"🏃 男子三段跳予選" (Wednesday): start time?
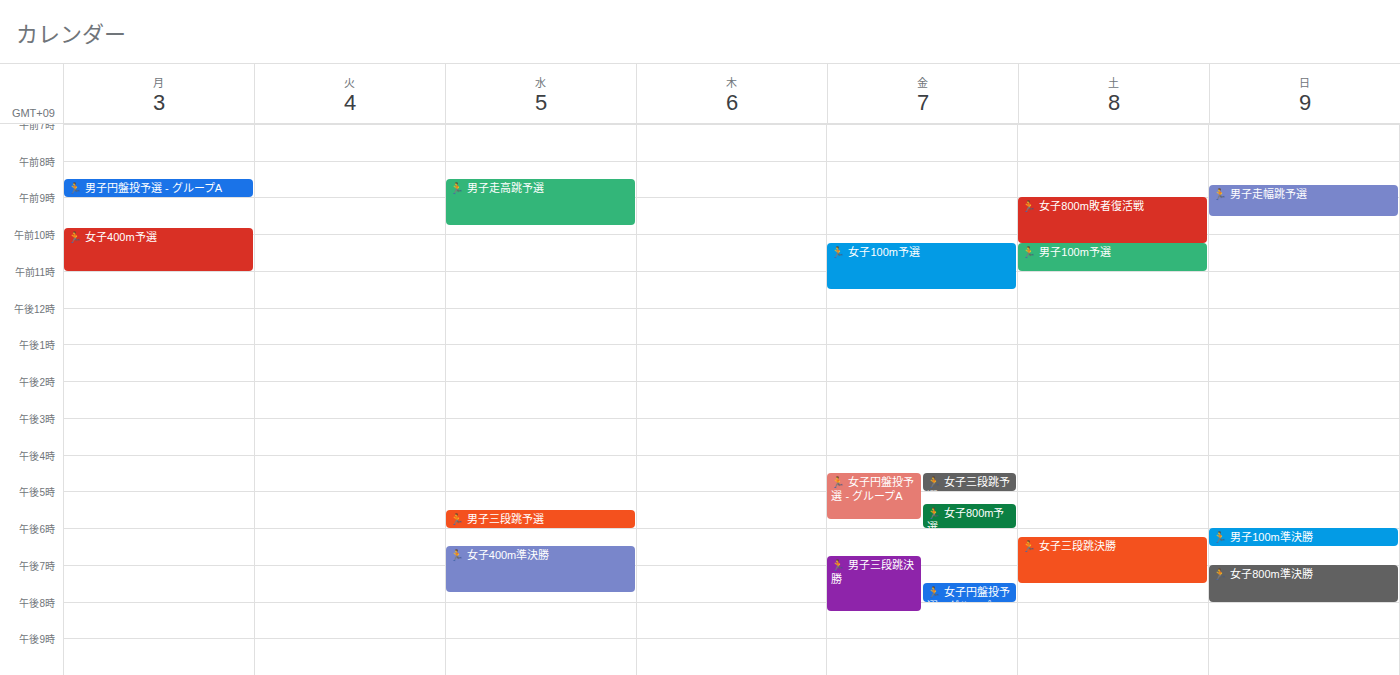
17:30